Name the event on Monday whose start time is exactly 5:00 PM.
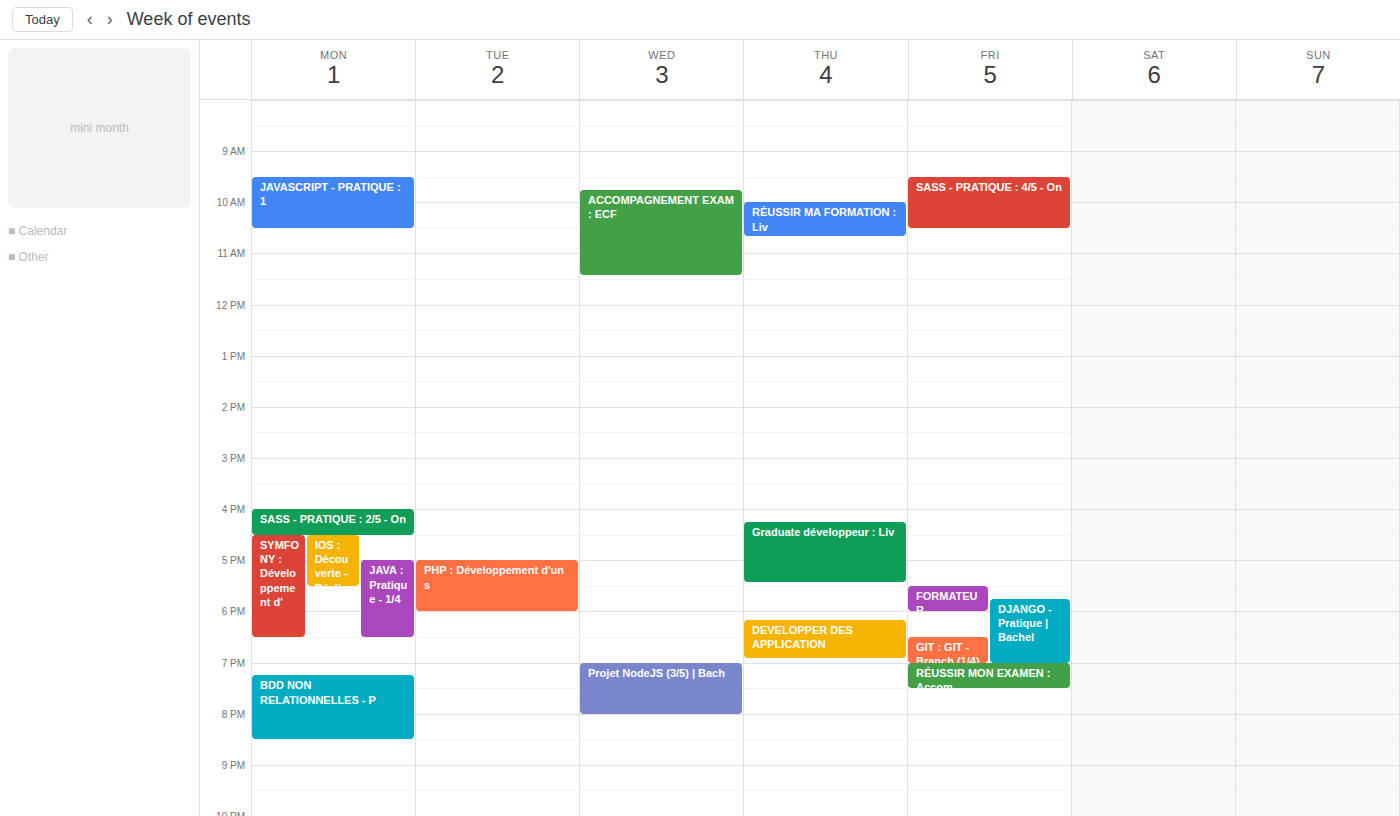
"JAVA : Pratique - 1/4"